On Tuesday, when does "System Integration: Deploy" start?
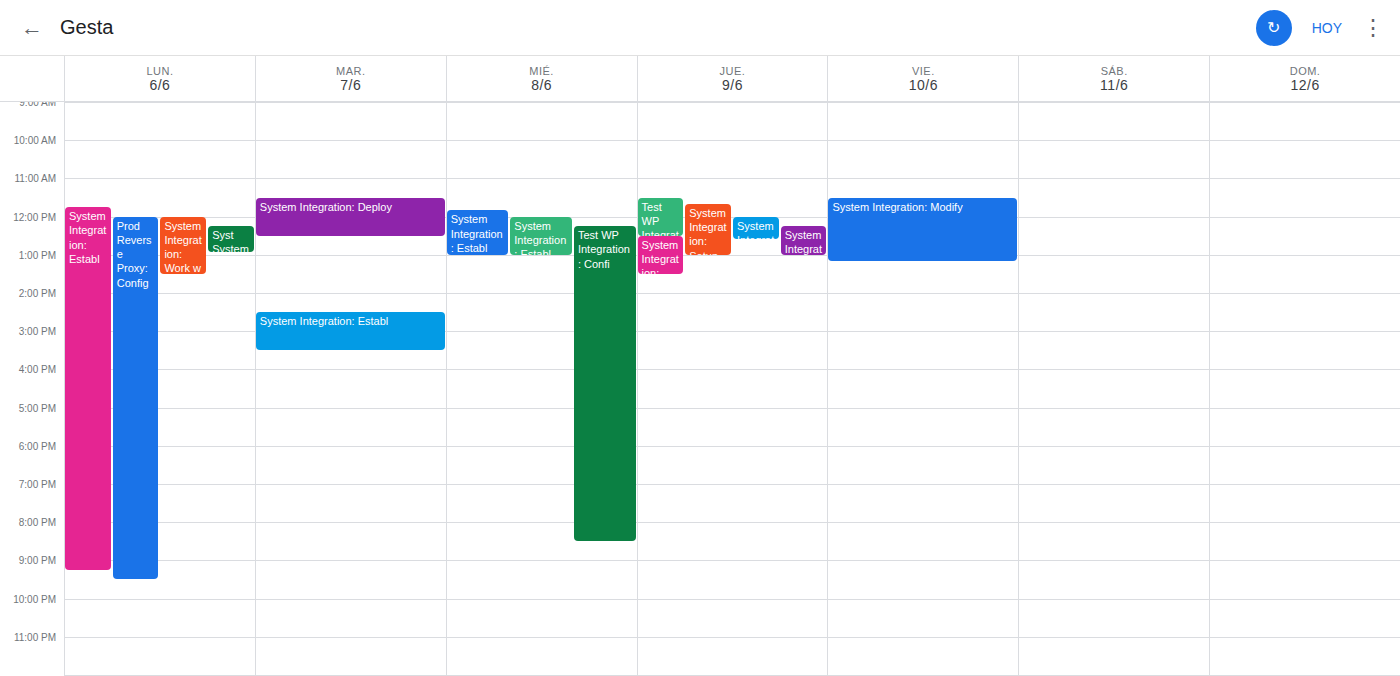
11:30 AM